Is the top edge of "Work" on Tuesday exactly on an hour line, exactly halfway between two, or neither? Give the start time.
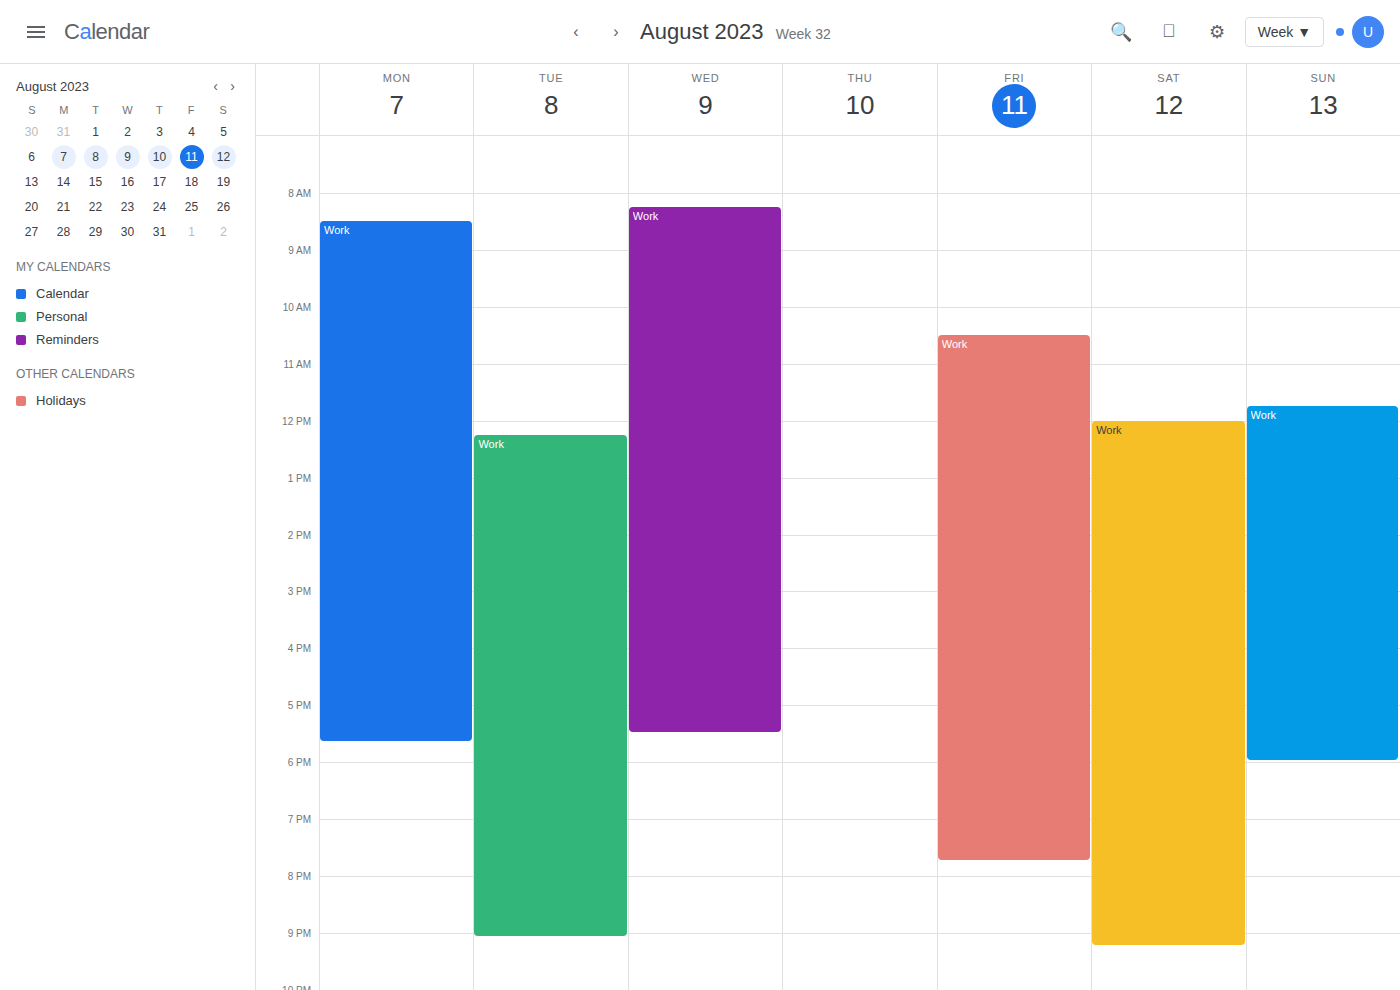
12:15 PM -- neither: a quarter of the way from the 12 PM line to the 1 PM line.